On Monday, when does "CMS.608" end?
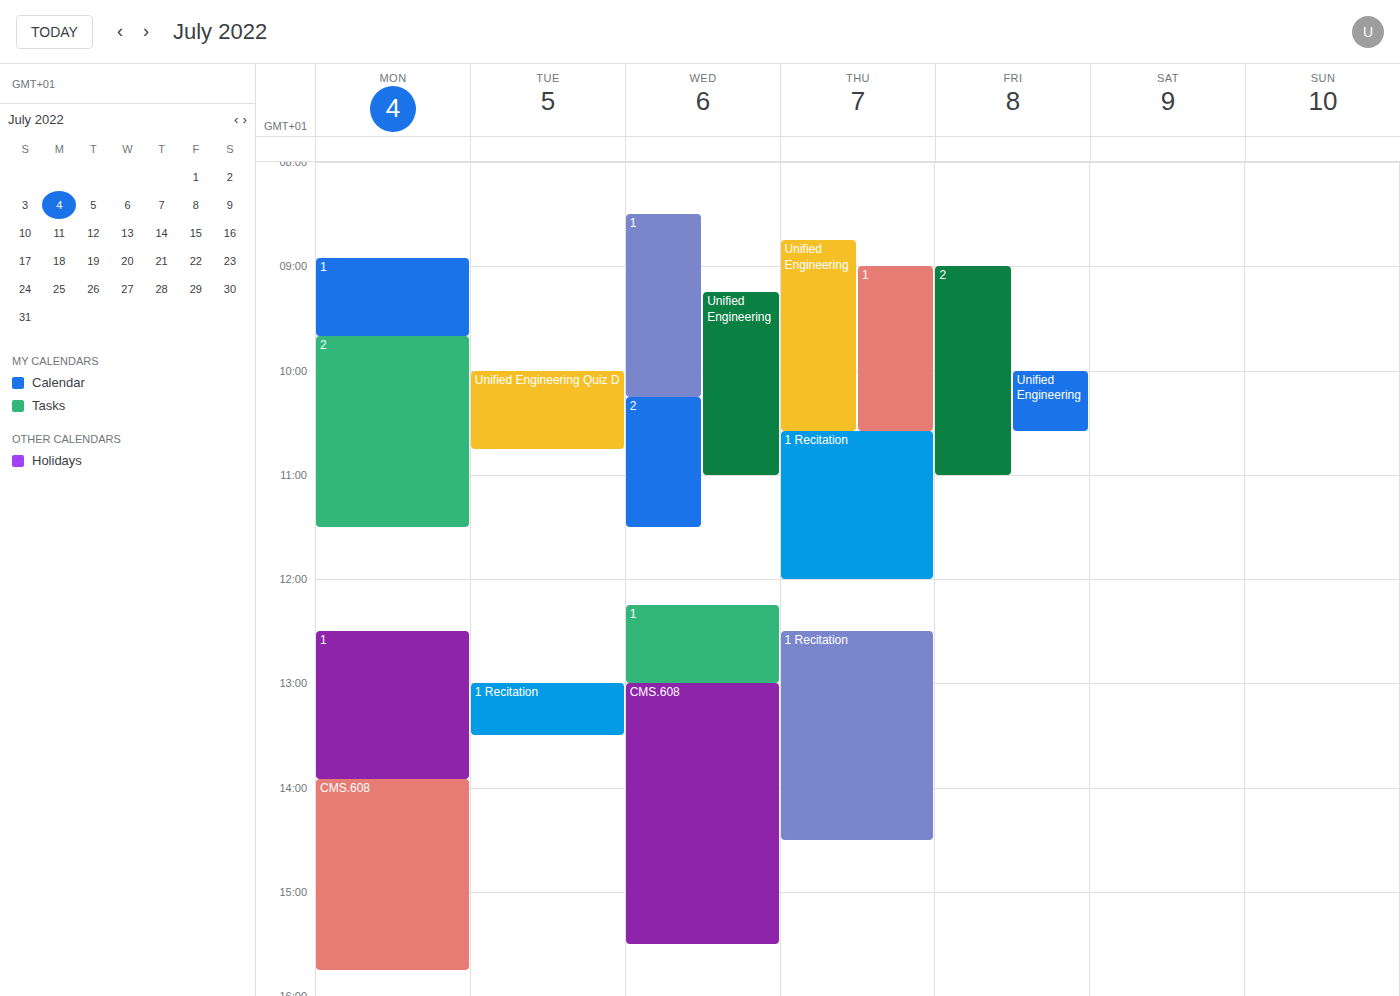
3:45 PM